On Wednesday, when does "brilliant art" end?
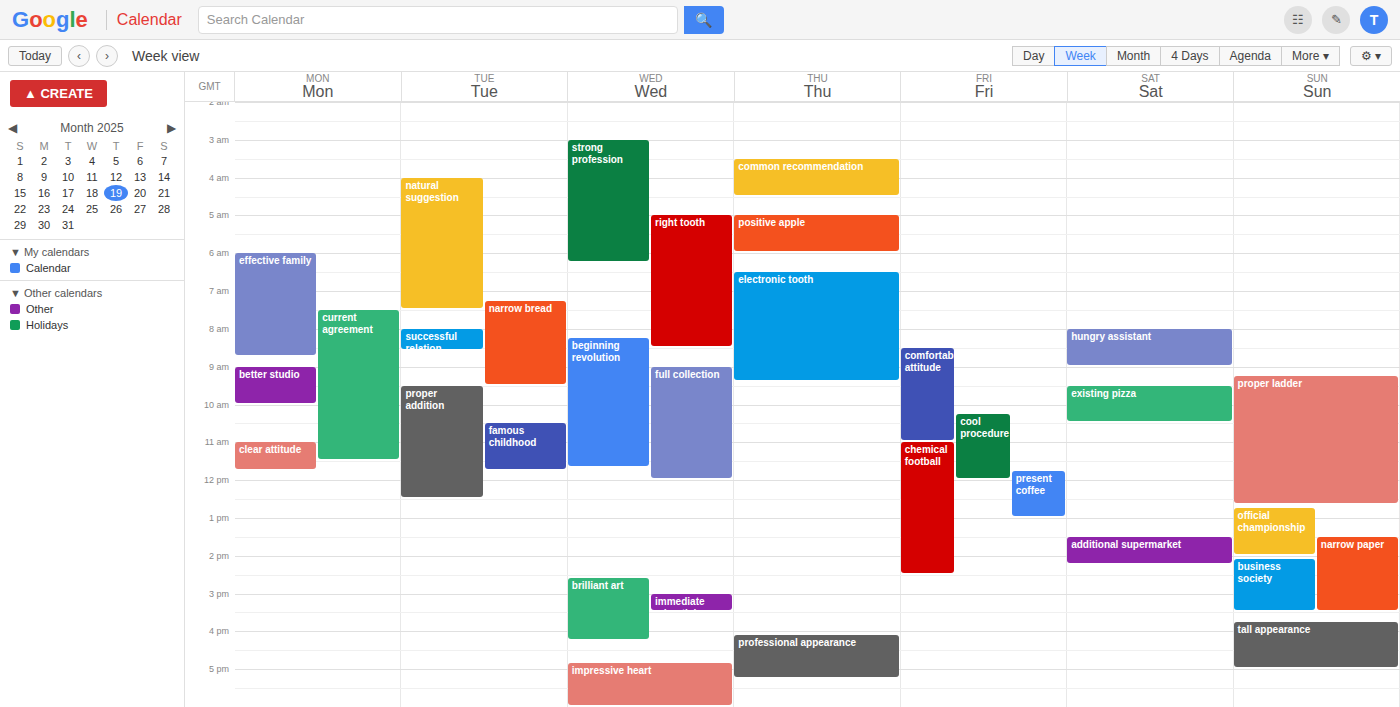
4:15 PM